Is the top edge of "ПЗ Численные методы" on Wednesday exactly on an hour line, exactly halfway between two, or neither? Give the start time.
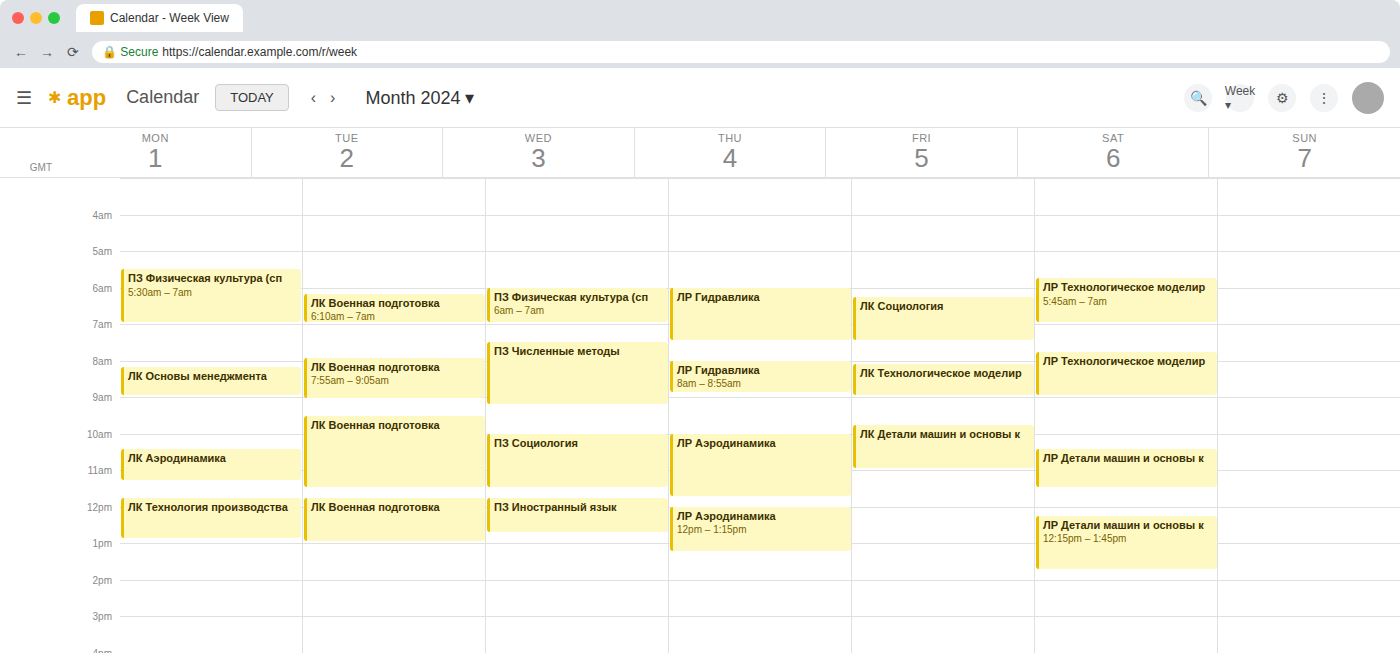
7:30 AM -- halfway between the 7 AM and 8 AM lines.